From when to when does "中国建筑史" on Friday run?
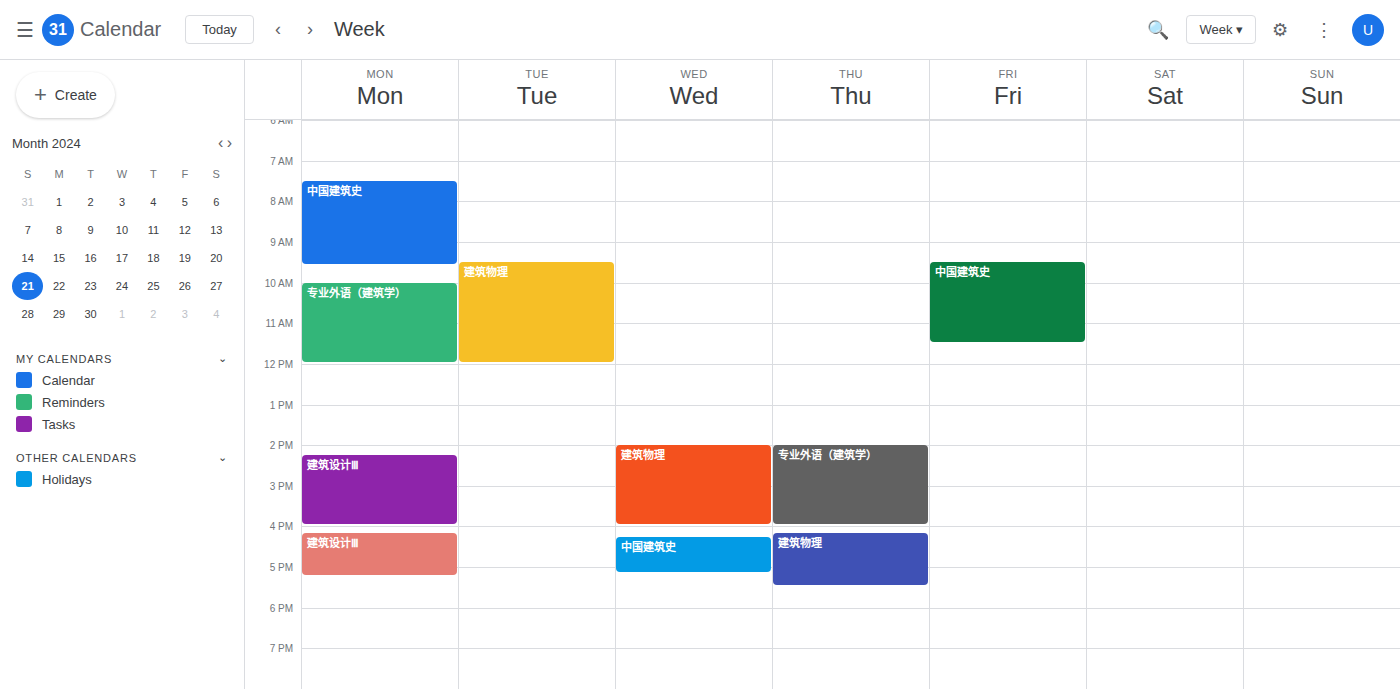
09:30 to 11:30